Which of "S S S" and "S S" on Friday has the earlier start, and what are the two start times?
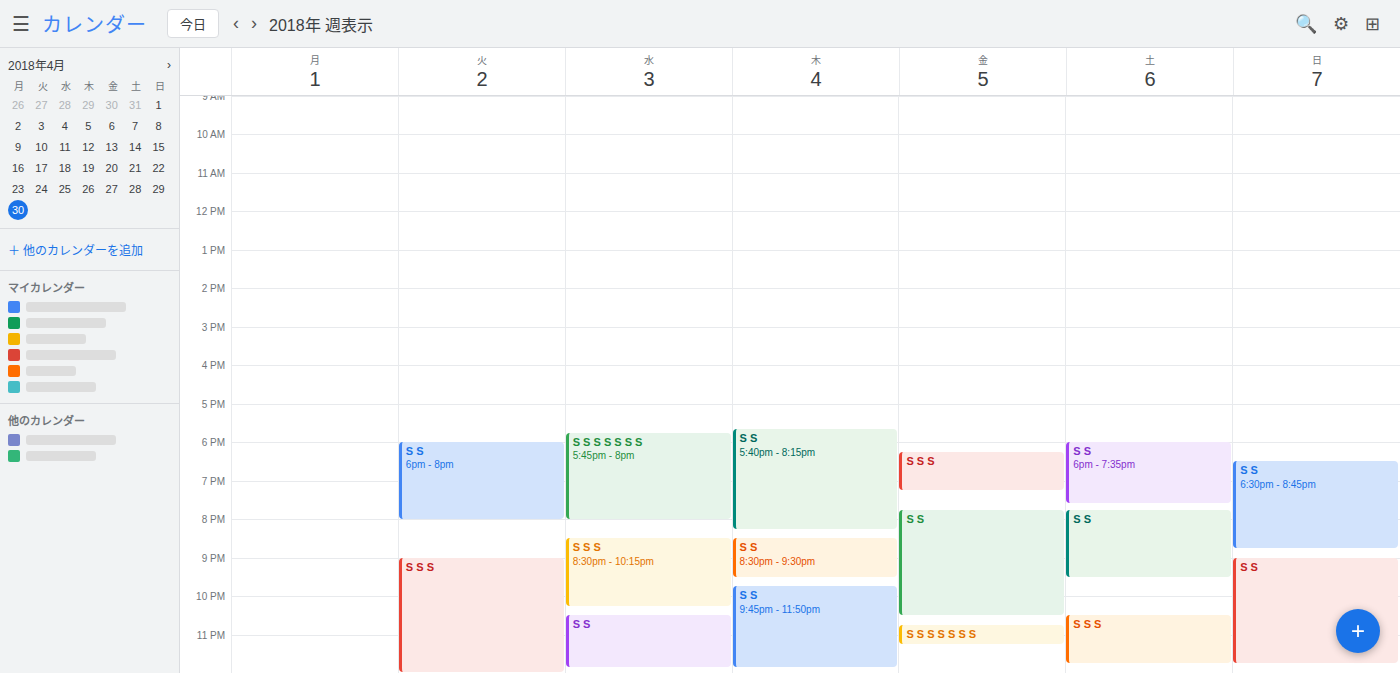
"S S S" 6:15 PM; "S S" 7:45 PM.